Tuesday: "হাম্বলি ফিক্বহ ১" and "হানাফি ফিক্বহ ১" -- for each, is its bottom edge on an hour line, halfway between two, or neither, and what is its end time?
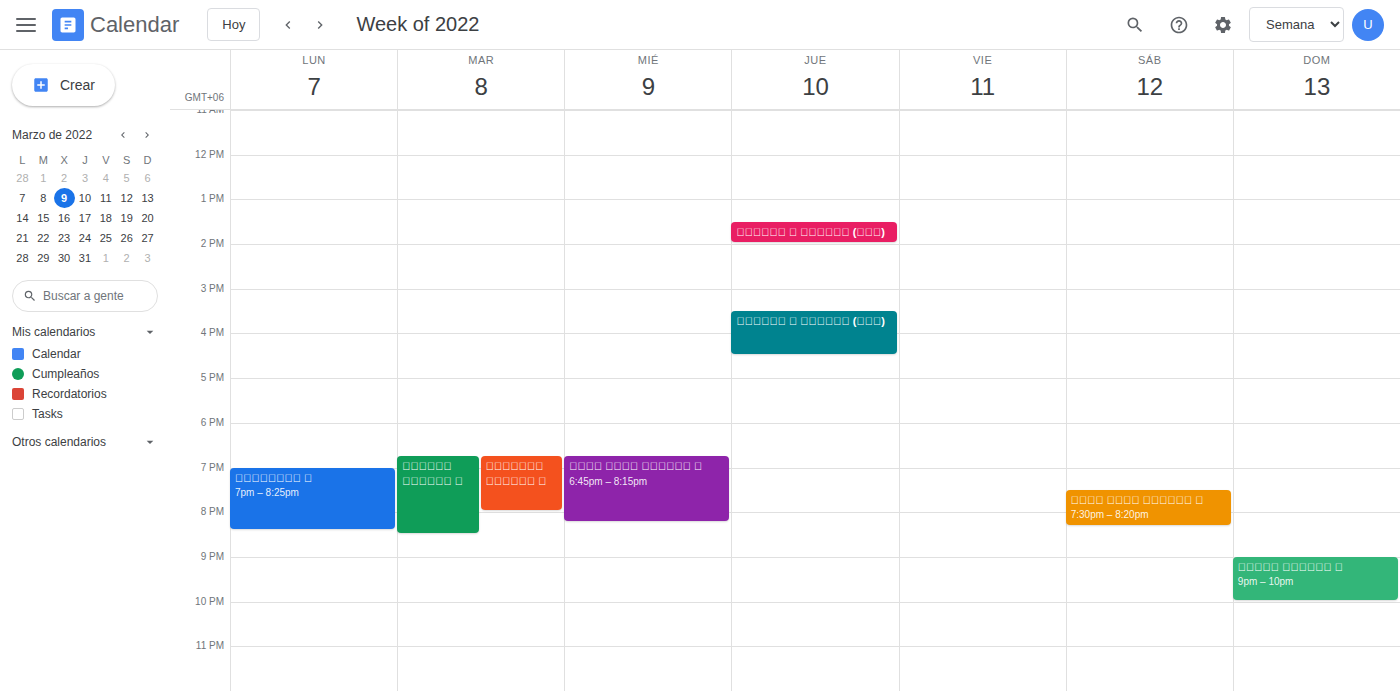
"হাম্বলি ফিক্বহ ১": 8:00 PM, exactly on the 8 PM line. "হানাফি ফিক্বহ ১": 8:30 PM, halfway between the 8 PM and 9 PM lines.